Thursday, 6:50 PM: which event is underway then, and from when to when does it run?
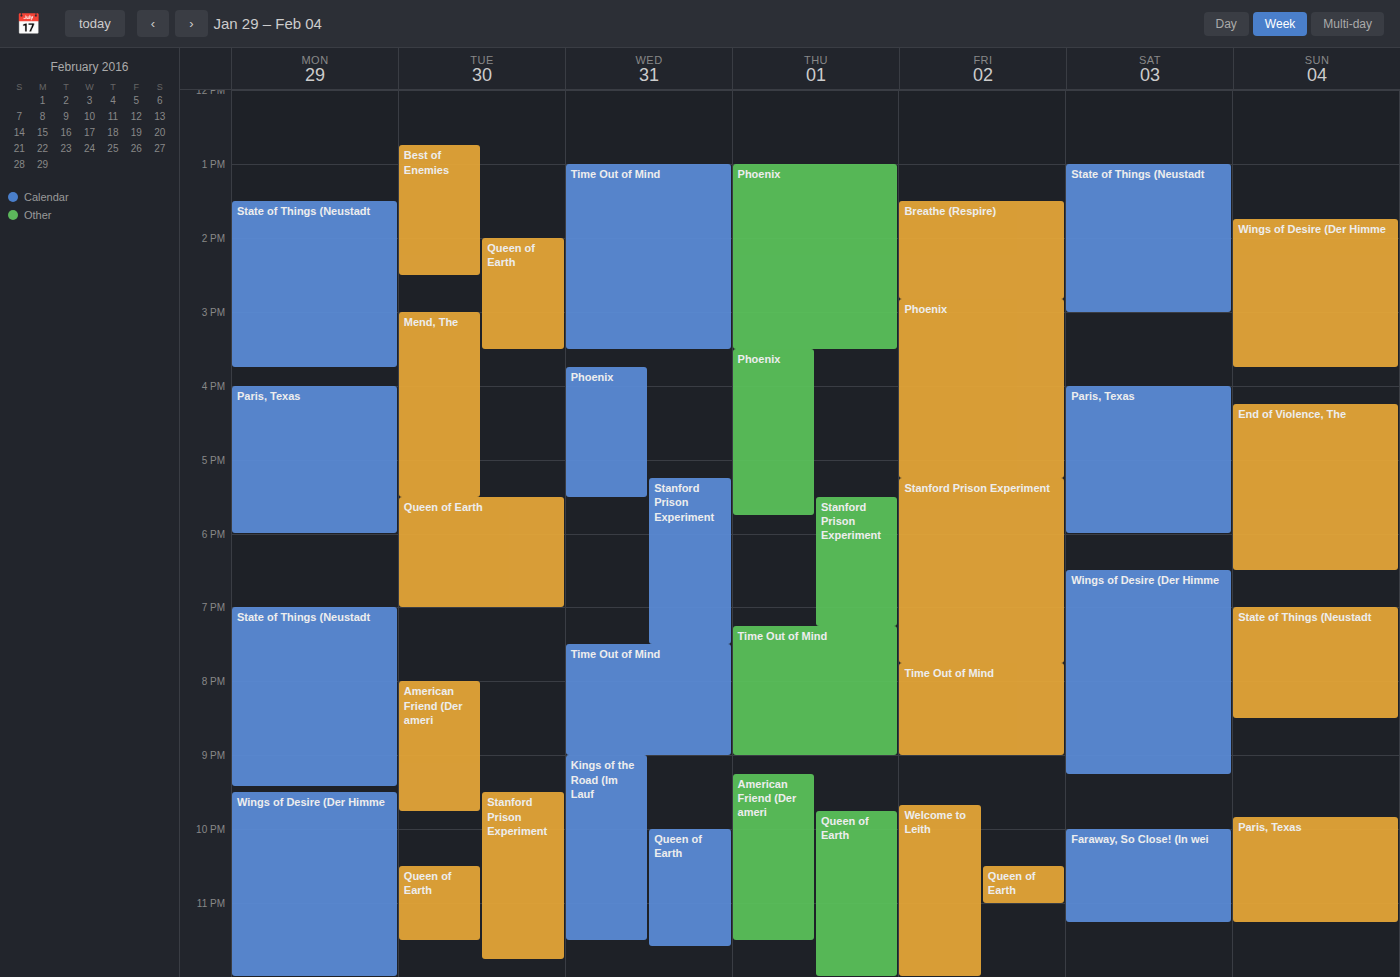
"Stanford Prison Experiment", 5:30 PM to 7:15 PM